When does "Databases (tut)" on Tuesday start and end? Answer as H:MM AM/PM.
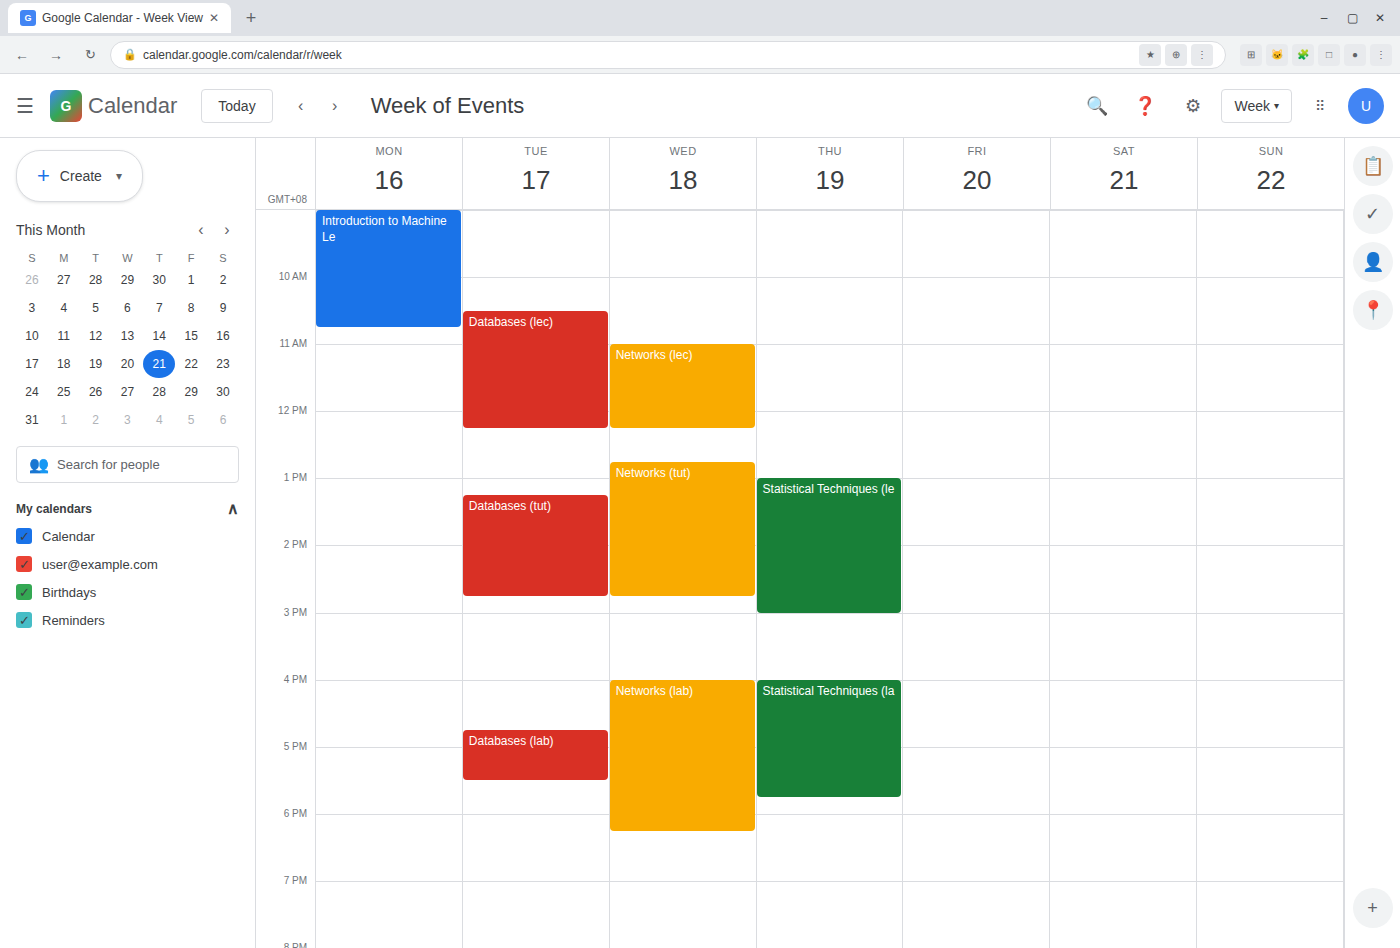
1:15 PM to 2:45 PM